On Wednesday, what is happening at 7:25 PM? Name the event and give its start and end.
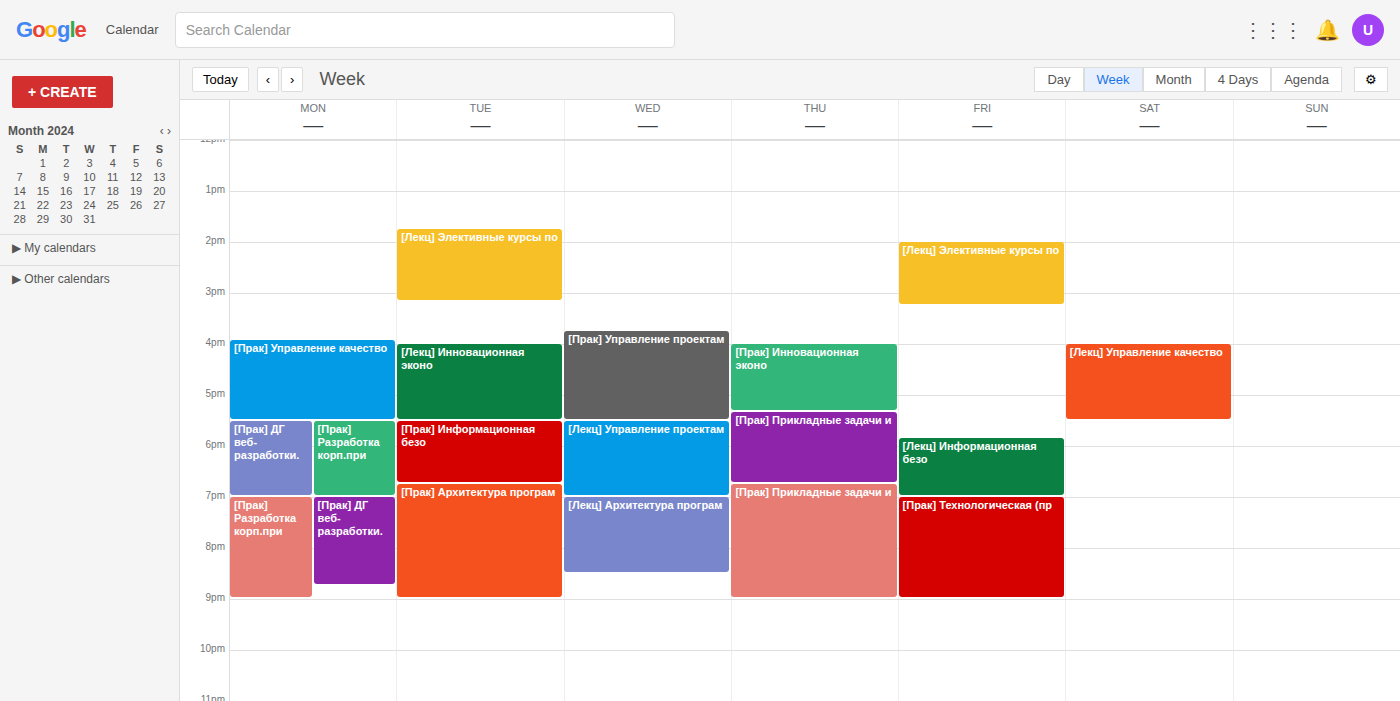
"[Лекц] Архитектура програм", 7:00 PM to 8:30 PM